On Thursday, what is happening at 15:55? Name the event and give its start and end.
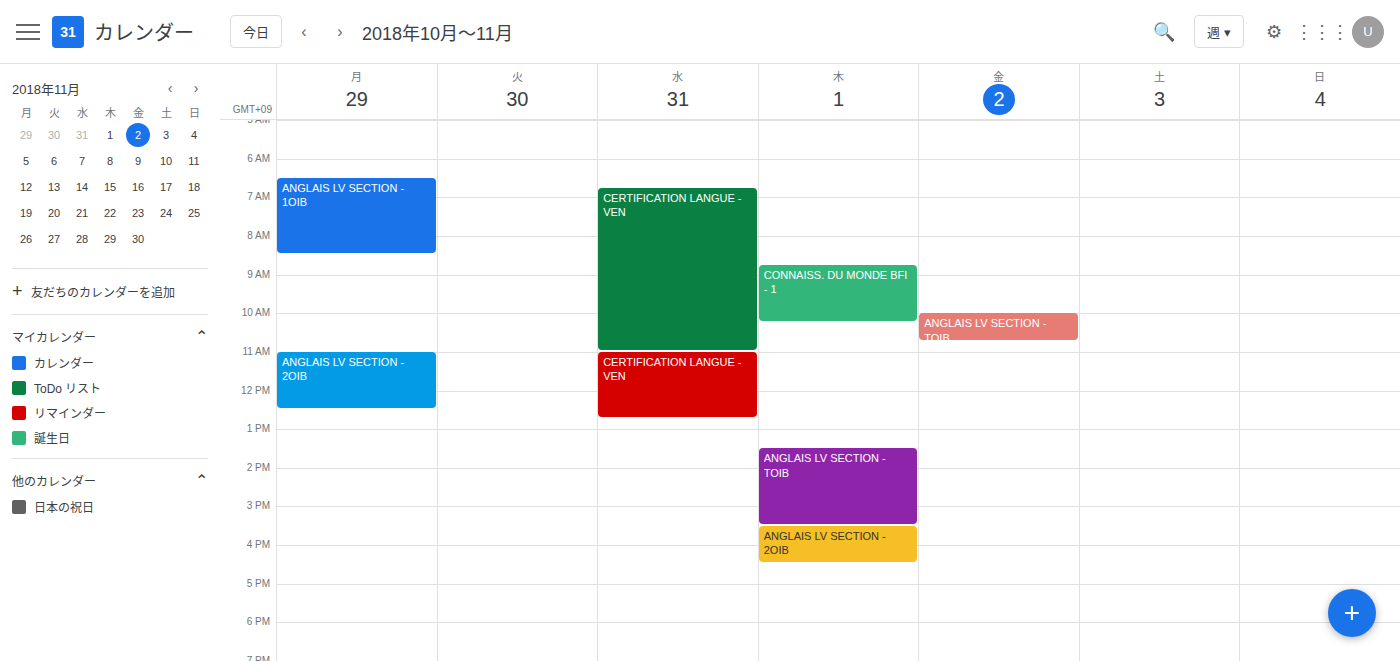
"ANGLAIS LV SECTION - 2OIB", 15:30 to 16:30